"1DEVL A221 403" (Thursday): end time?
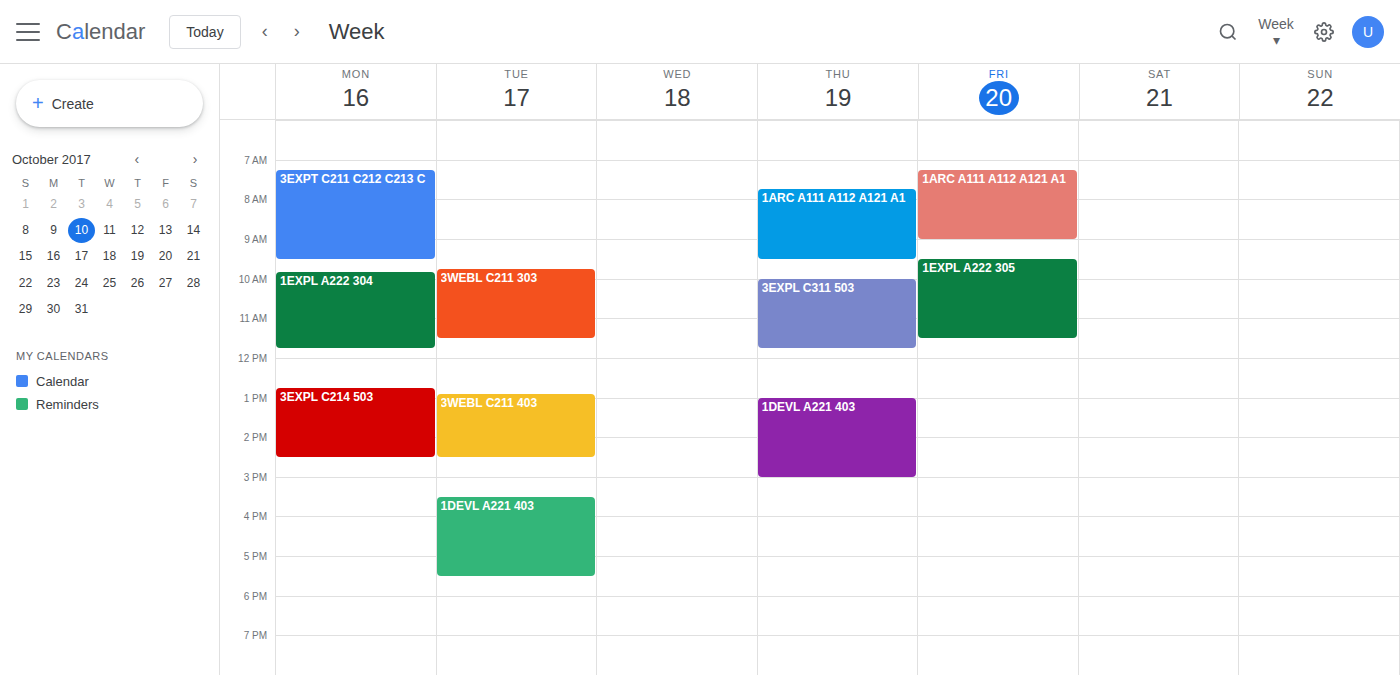
3:00 PM